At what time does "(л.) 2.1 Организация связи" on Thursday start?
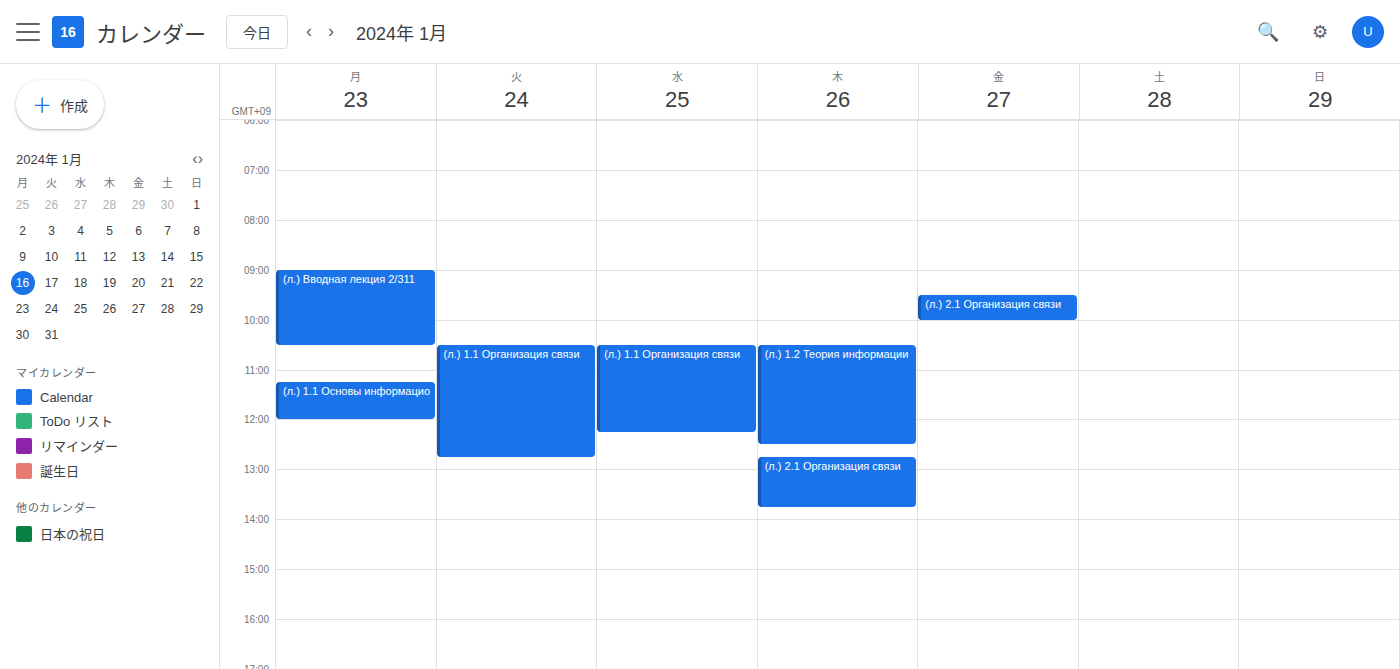
12:45 PM